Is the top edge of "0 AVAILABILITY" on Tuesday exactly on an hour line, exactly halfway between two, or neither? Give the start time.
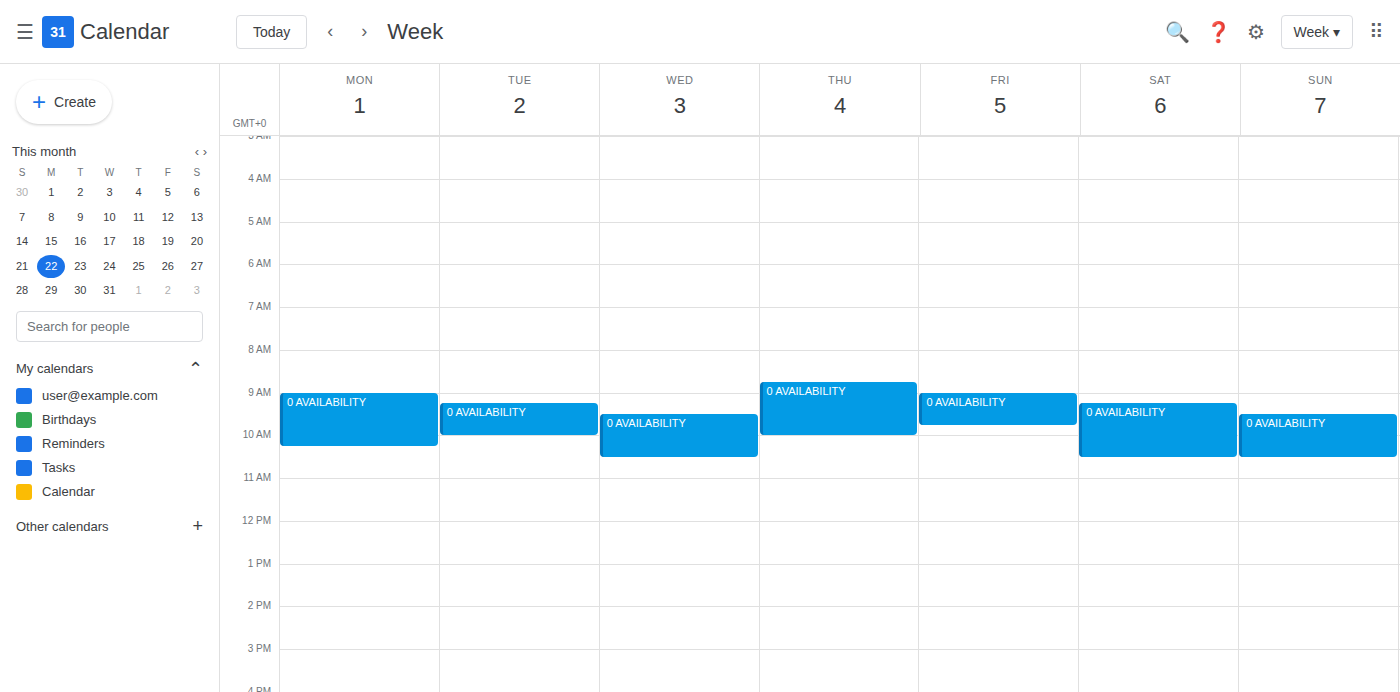
9:15 AM -- neither: a quarter of the way from the 9 AM line to the 10 AM line.